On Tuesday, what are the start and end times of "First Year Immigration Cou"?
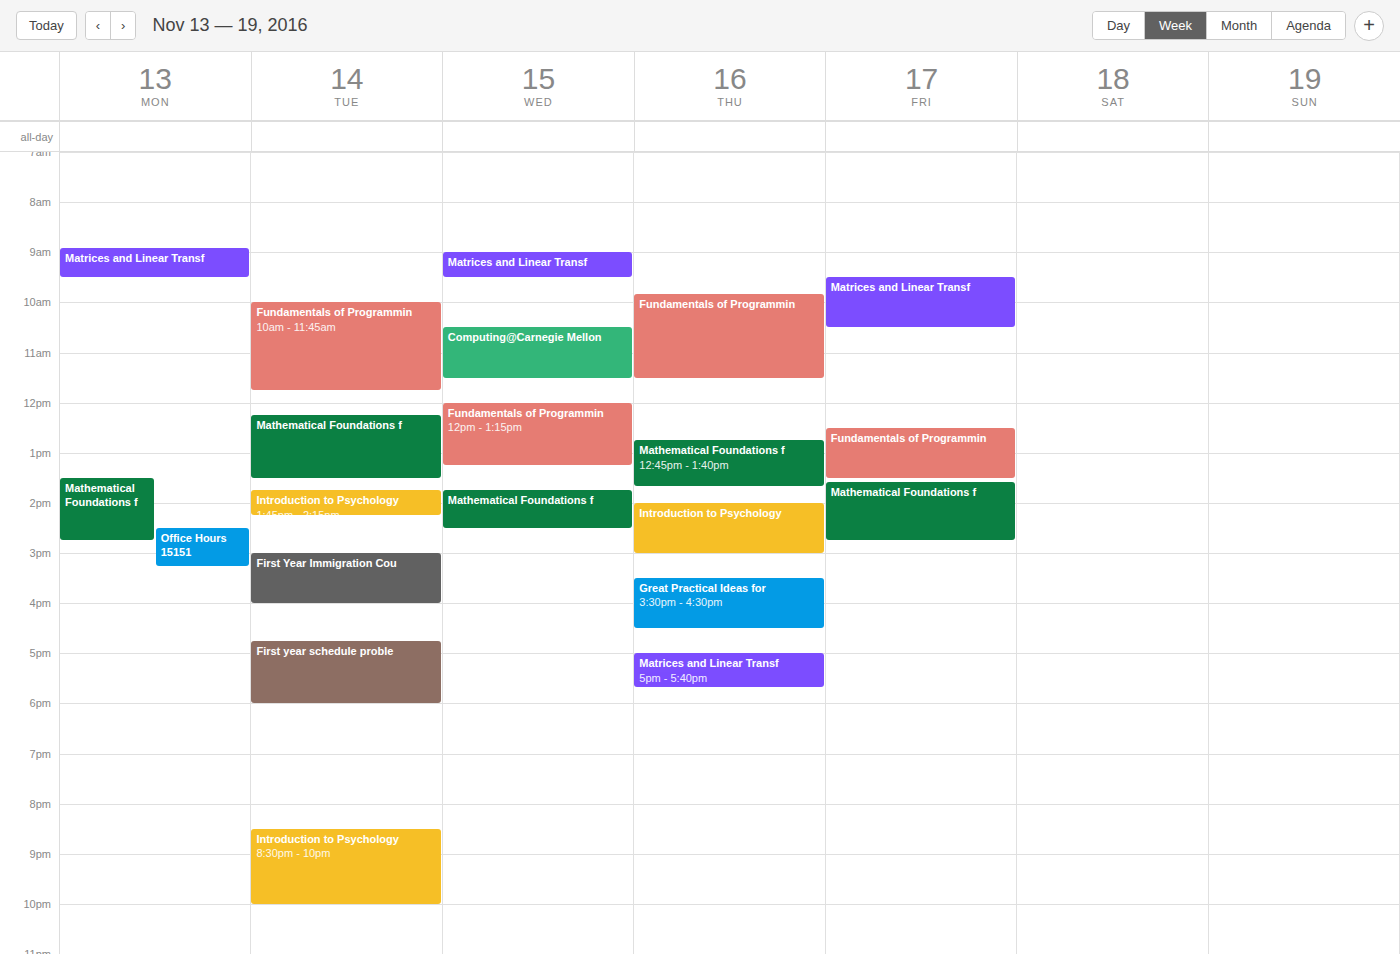
3:00 PM to 4:00 PM